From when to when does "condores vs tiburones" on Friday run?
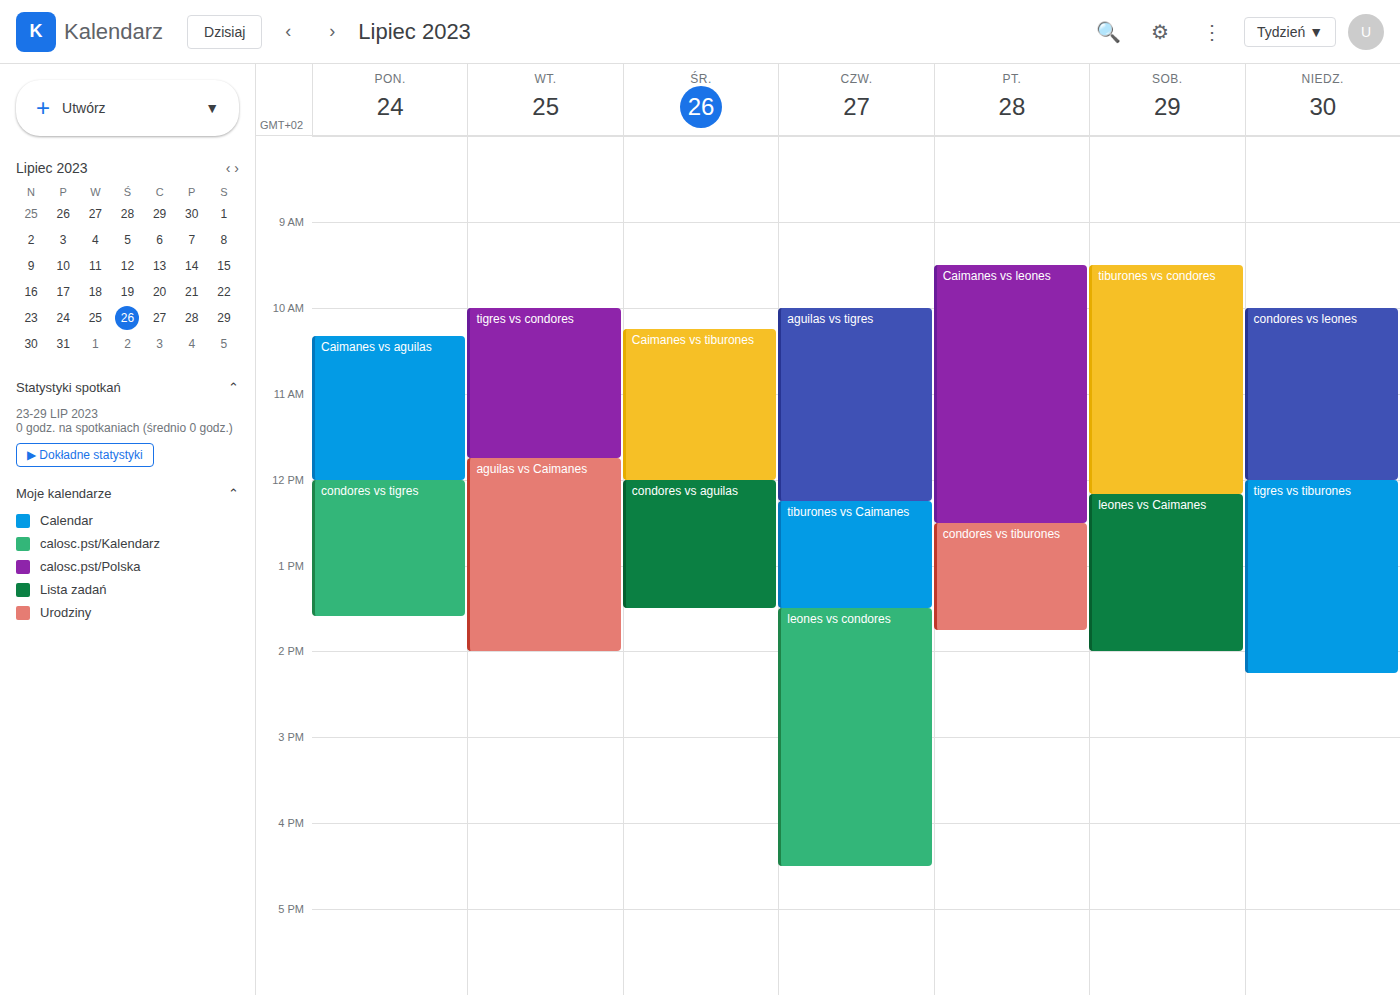
12:30 PM to 1:45 PM